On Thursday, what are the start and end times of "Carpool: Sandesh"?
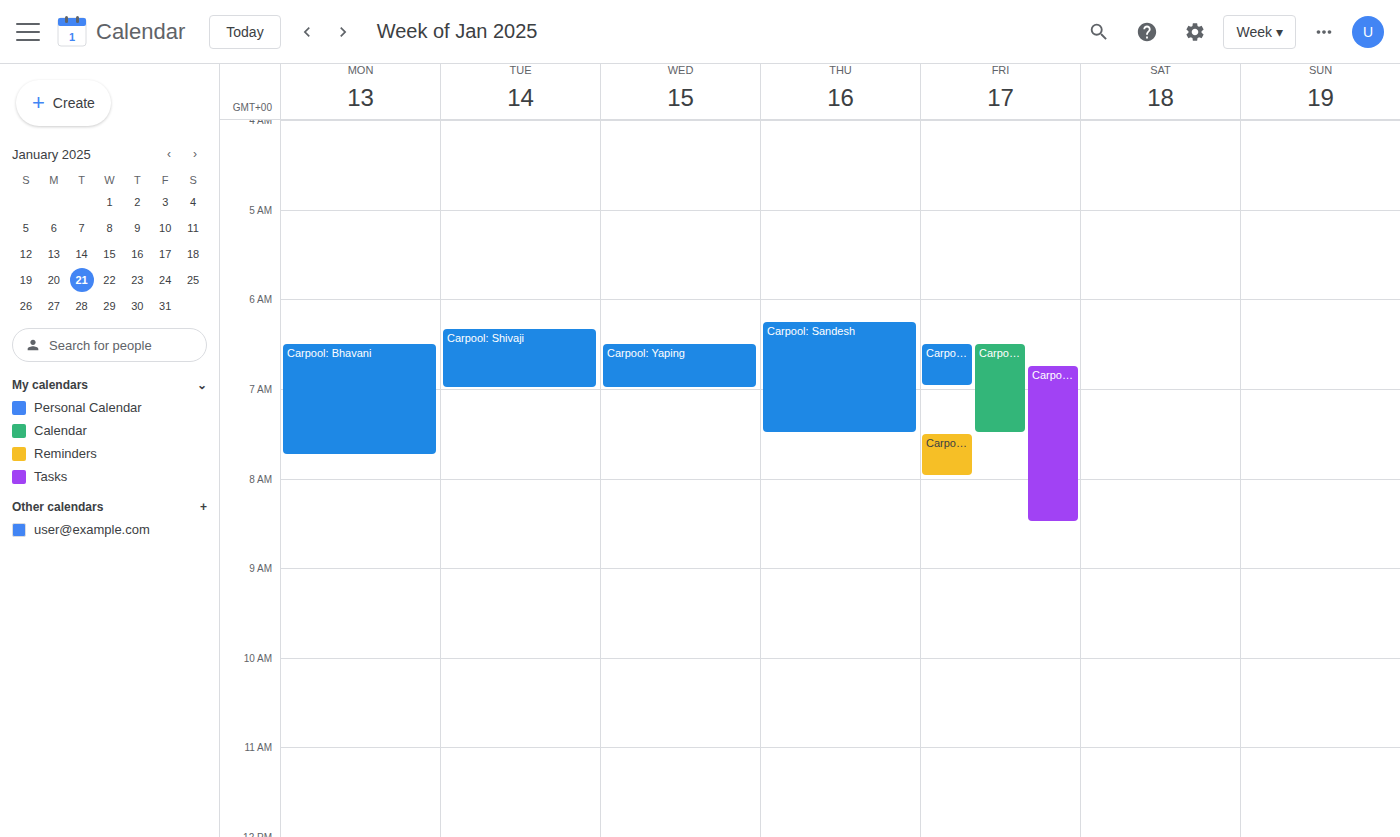
06:15 to 07:30